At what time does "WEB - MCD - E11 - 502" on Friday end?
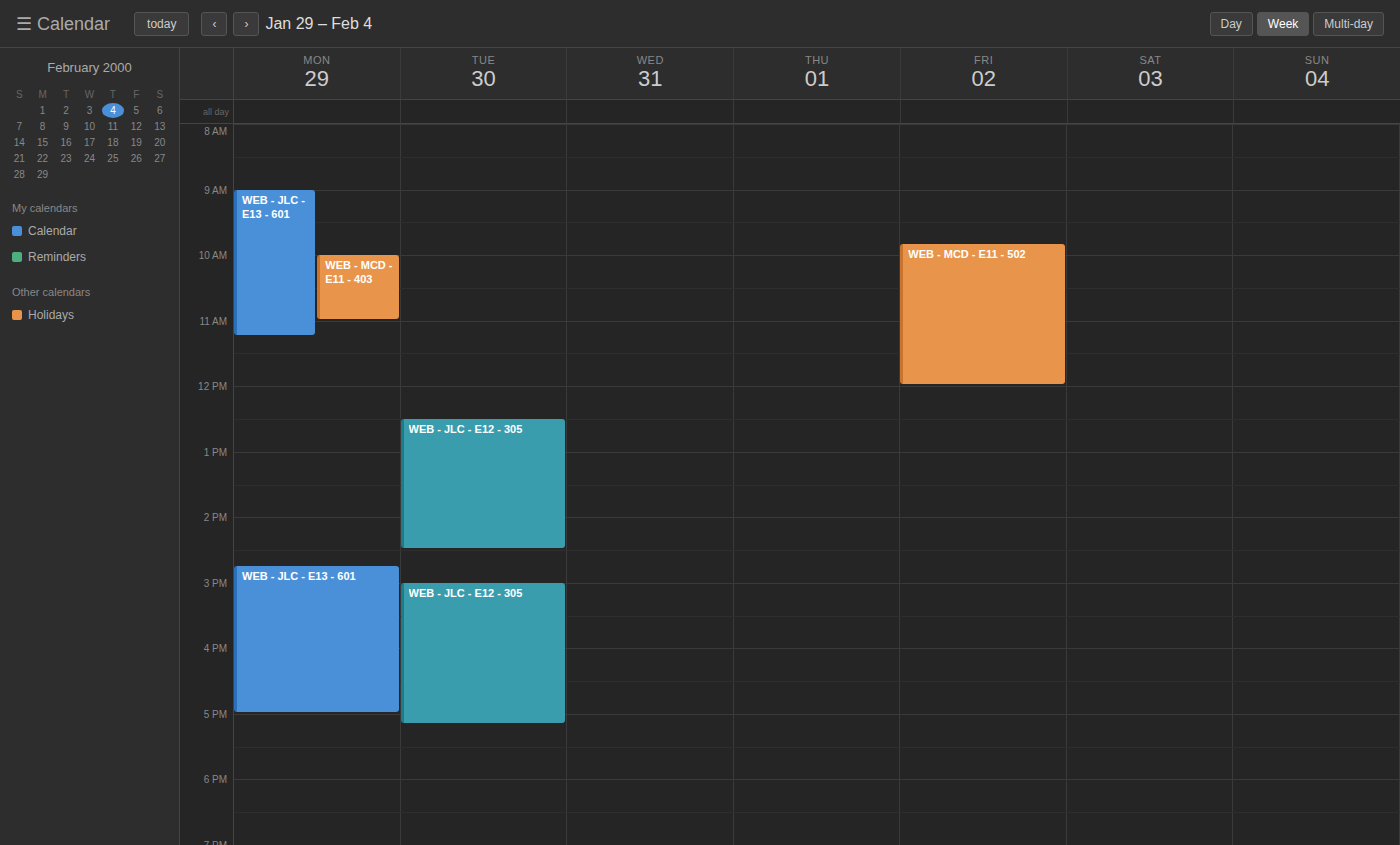
12:00